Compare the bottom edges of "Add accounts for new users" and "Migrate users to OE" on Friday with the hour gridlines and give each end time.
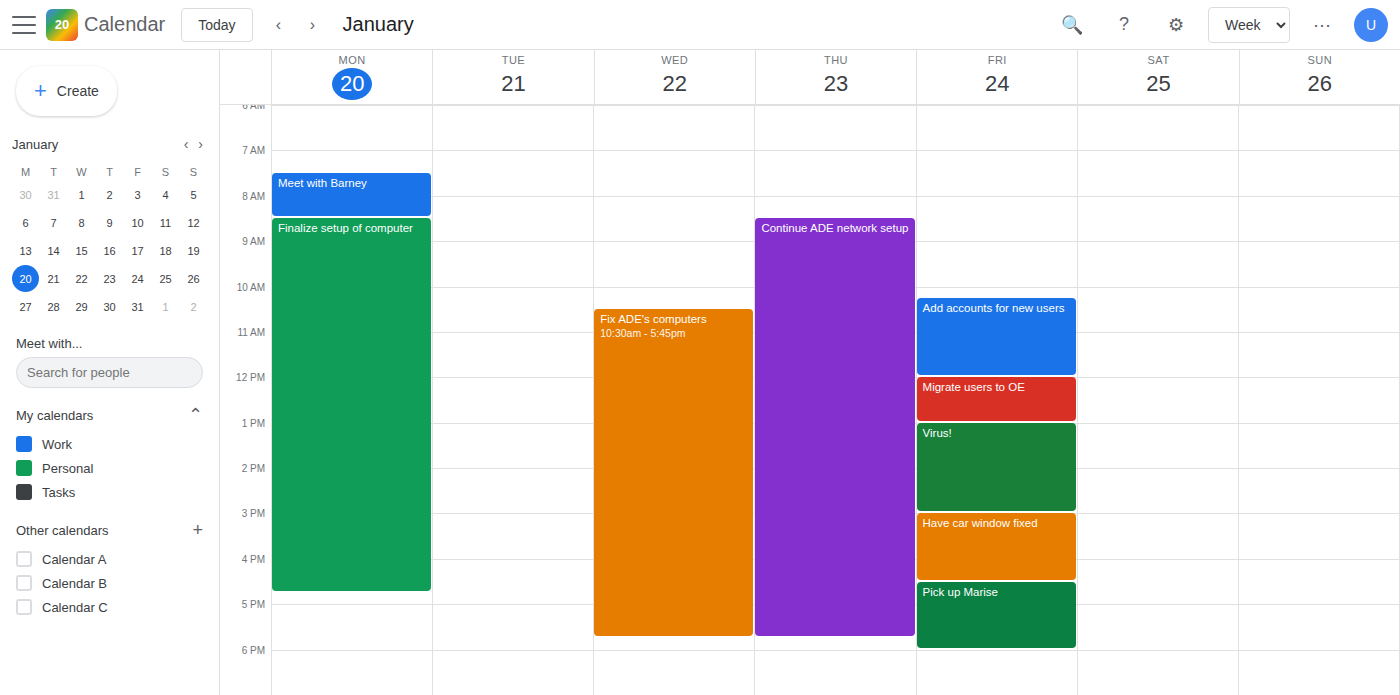
"Add accounts for new users": 12:00 PM, exactly on the 12 PM line. "Migrate users to OE": 1:00 PM, exactly on the 1 PM line.